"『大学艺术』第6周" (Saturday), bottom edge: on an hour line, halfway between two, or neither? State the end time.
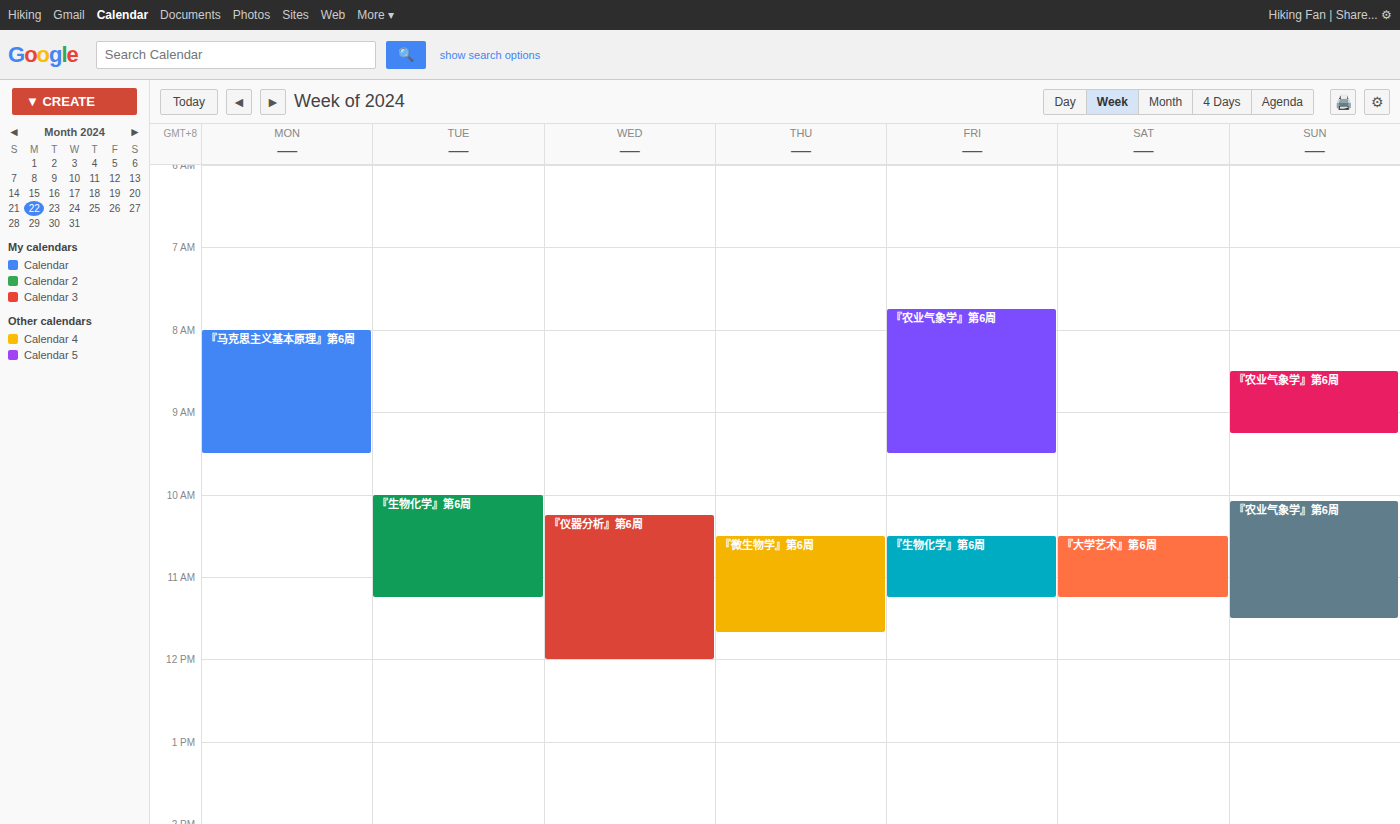
11:15 AM -- neither: a quarter of the way from the 11 AM line to the 12 PM line.